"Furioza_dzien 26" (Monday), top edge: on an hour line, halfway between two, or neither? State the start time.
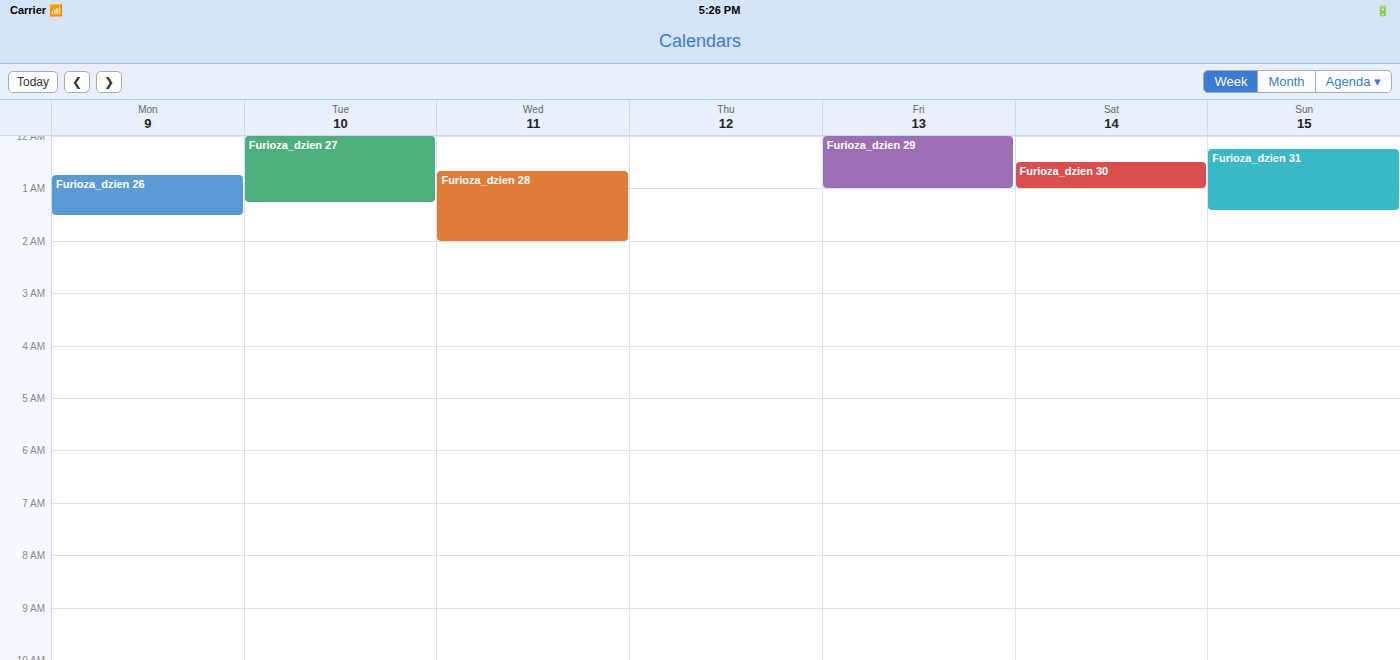
00:45 -- neither: three quarters of the way from the 00:00 line to the 01:00 line.